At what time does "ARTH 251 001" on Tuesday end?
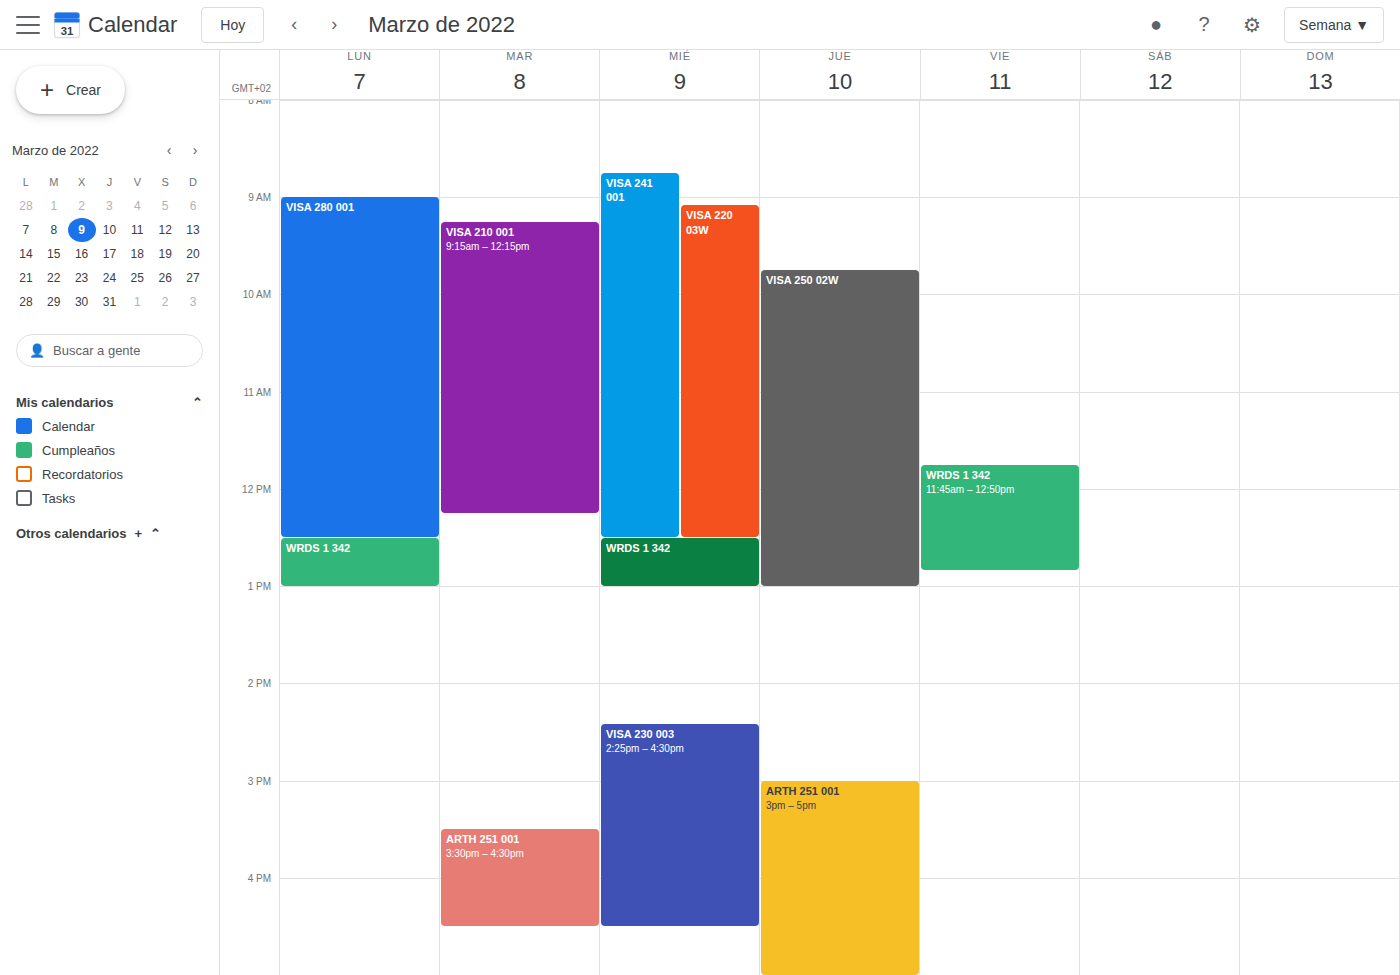
4:30 PM